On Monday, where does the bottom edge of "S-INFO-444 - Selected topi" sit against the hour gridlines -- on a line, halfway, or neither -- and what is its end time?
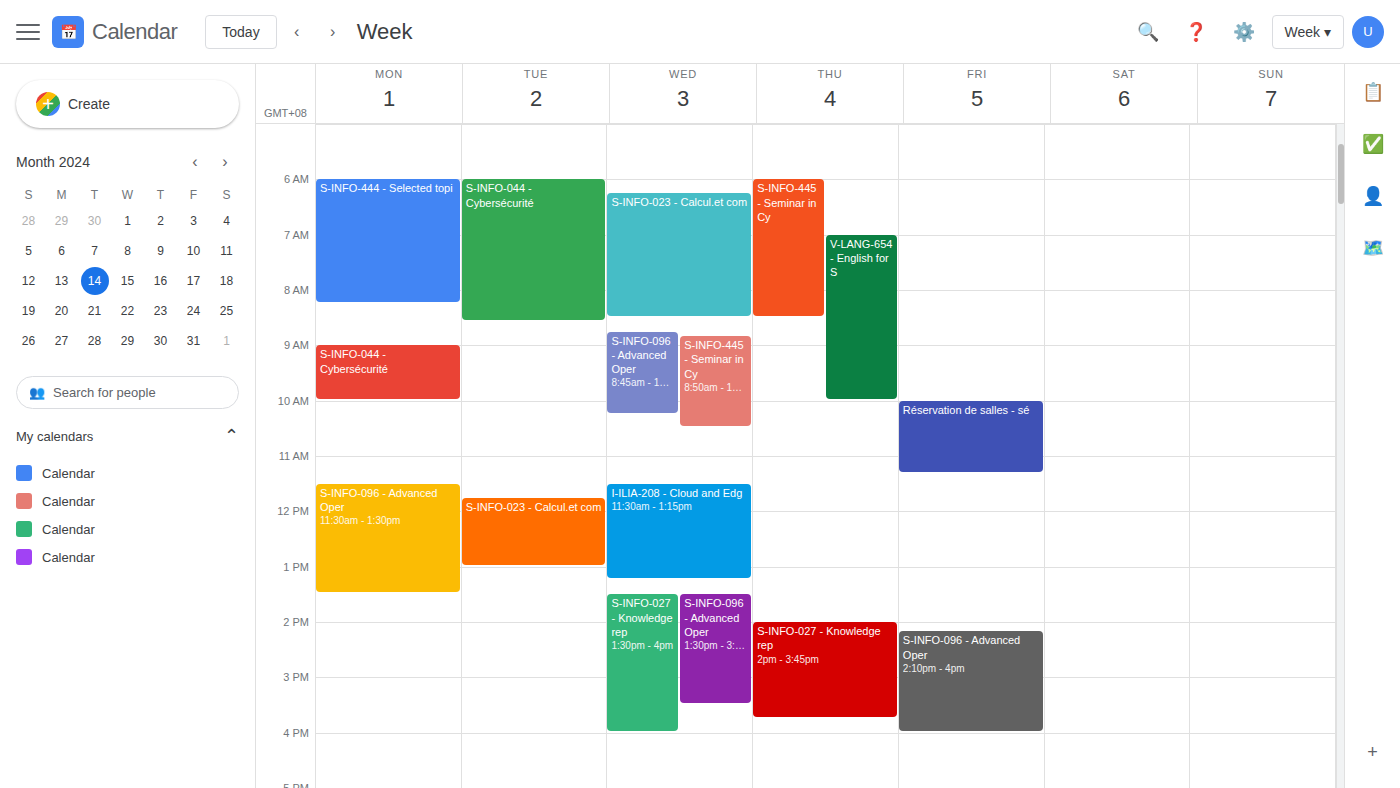
8:15 AM -- neither: a quarter of the way from the 8 AM line to the 9 AM line.